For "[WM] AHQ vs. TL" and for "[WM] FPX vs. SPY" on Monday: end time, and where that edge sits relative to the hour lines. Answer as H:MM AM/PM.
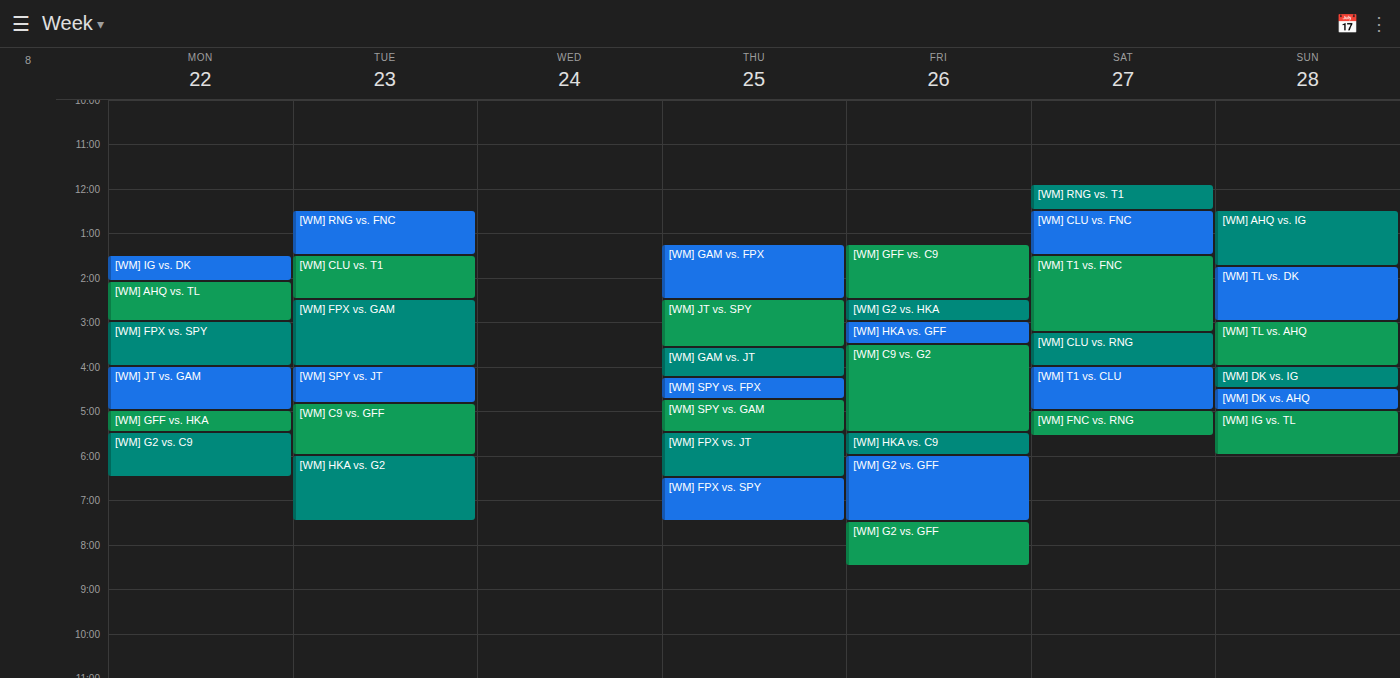
"[WM] AHQ vs. TL": 3:00 PM, exactly on the 3 PM line. "[WM] FPX vs. SPY": 4:00 PM, exactly on the 4 PM line.